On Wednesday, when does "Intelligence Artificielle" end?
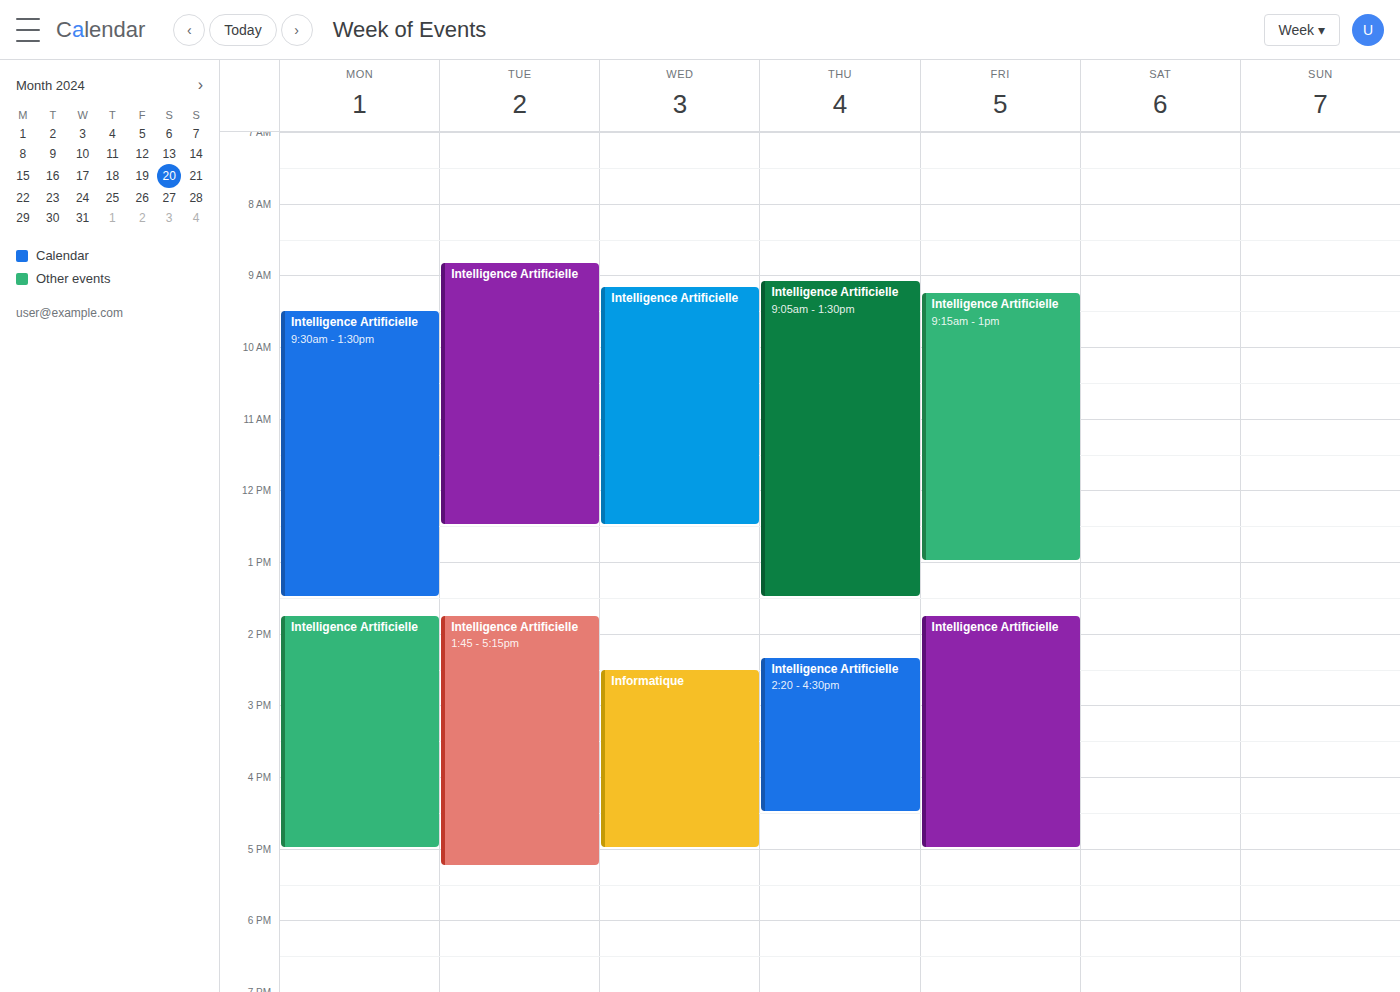
12:30 PM